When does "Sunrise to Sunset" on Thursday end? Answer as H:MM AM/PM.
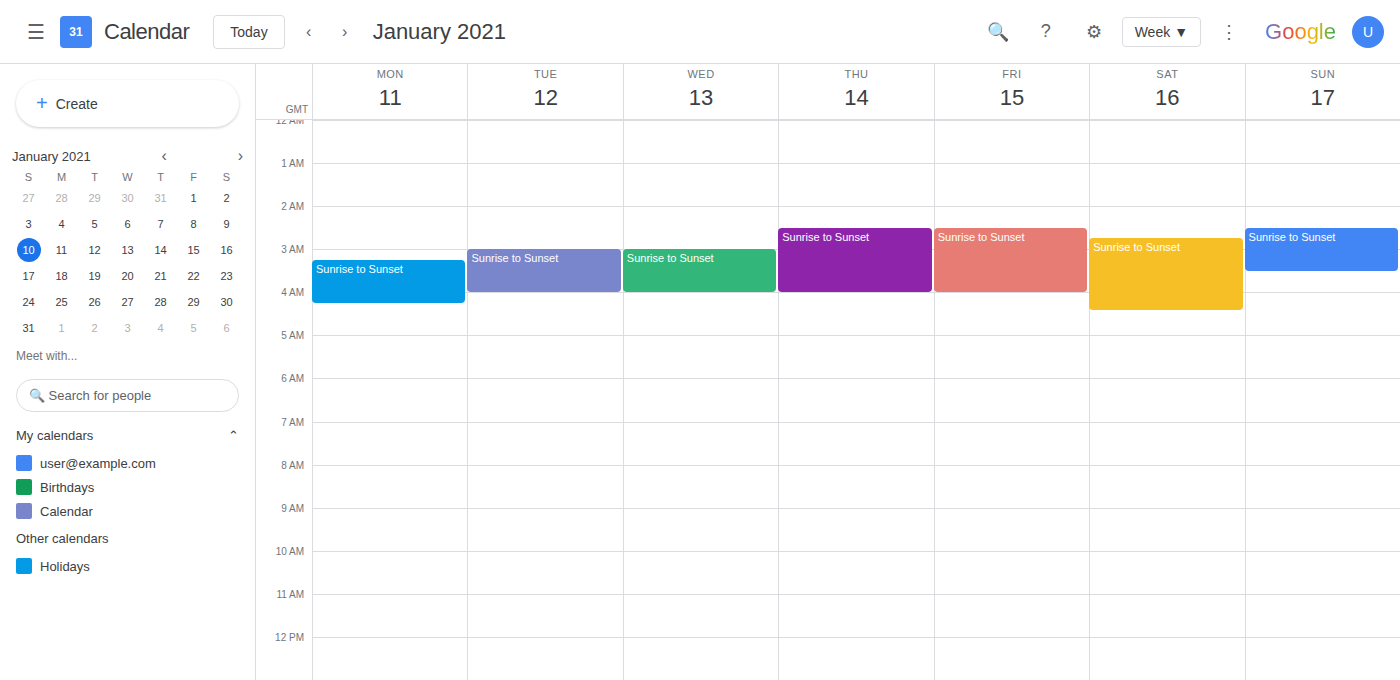
4:00 AM